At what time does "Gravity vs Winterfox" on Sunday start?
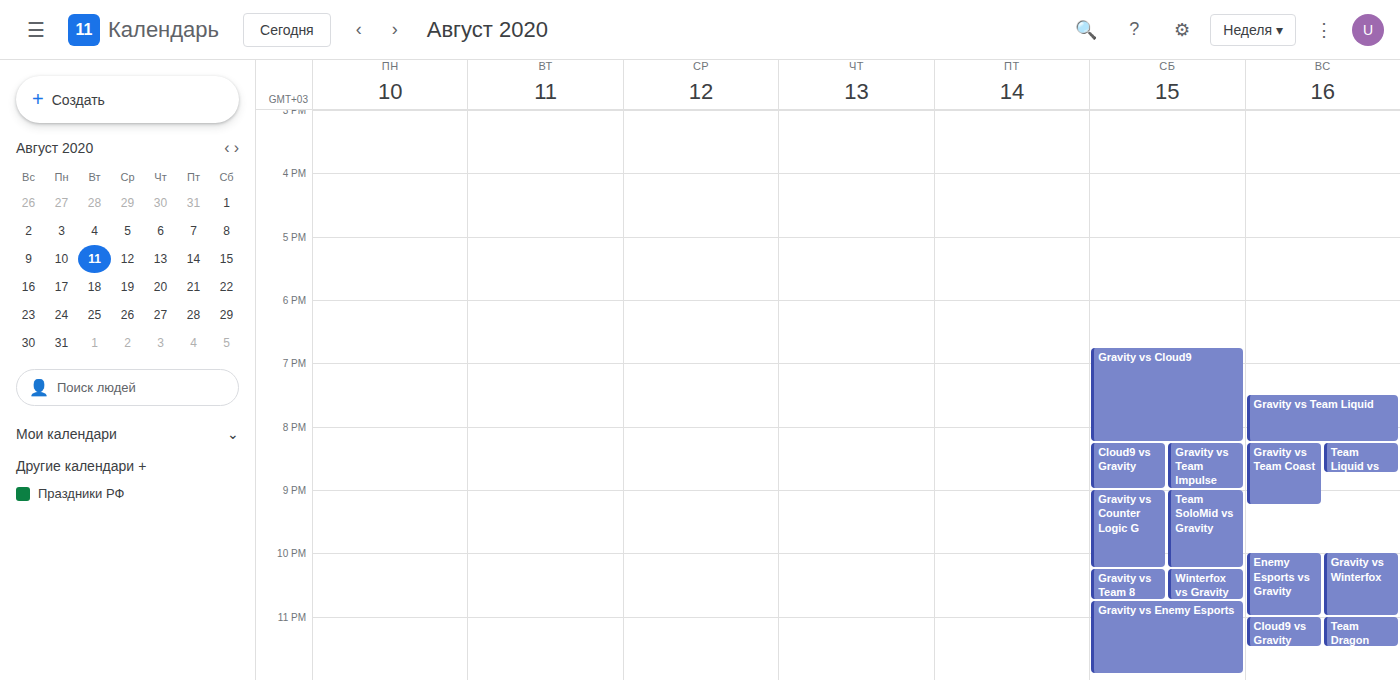
10:00 PM